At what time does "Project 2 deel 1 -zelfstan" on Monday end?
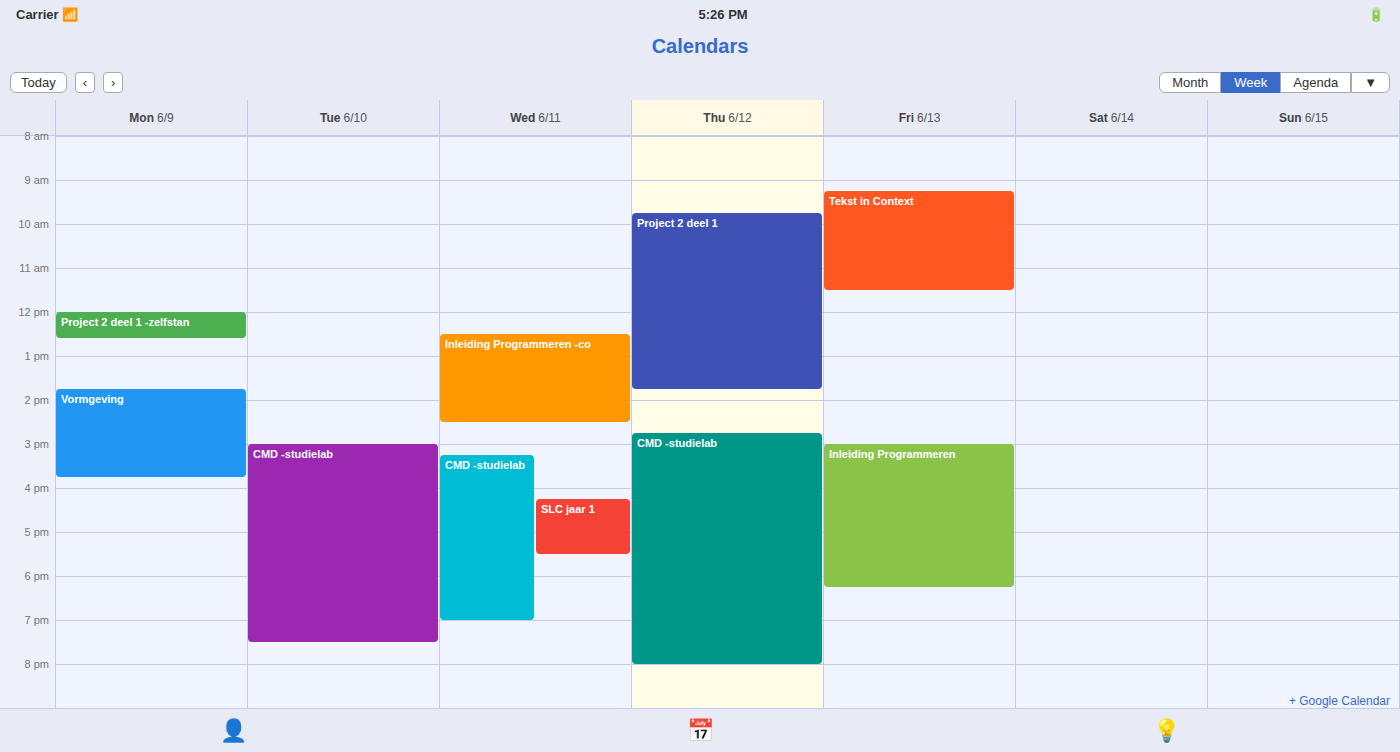
12:35 PM